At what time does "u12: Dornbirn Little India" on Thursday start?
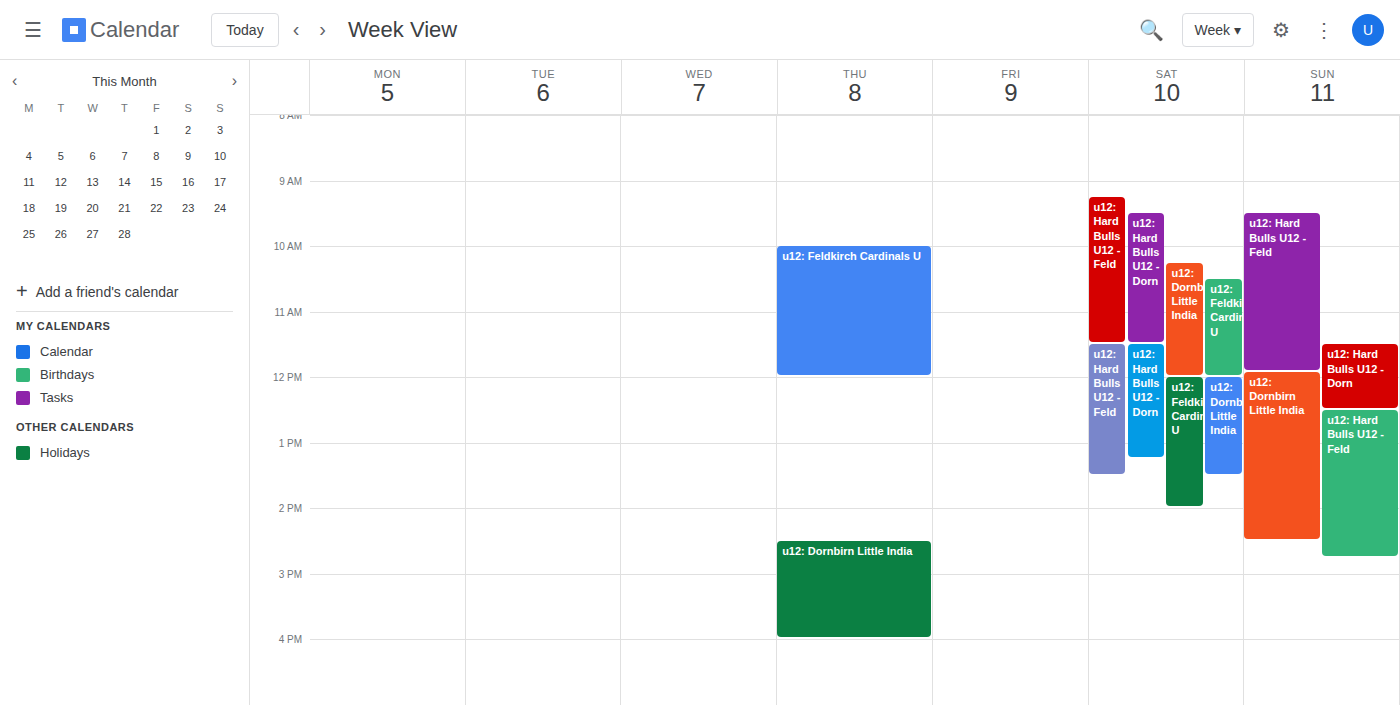
2:30 PM